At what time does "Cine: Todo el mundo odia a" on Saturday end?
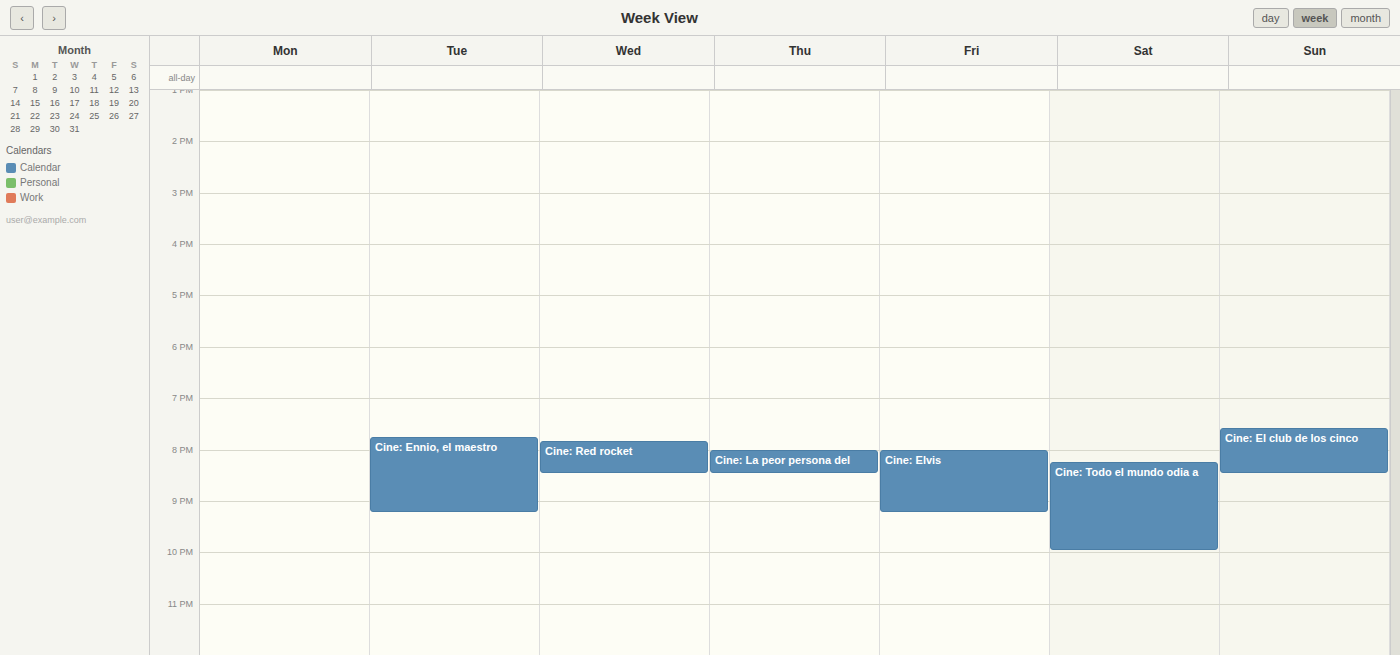
10:00 PM